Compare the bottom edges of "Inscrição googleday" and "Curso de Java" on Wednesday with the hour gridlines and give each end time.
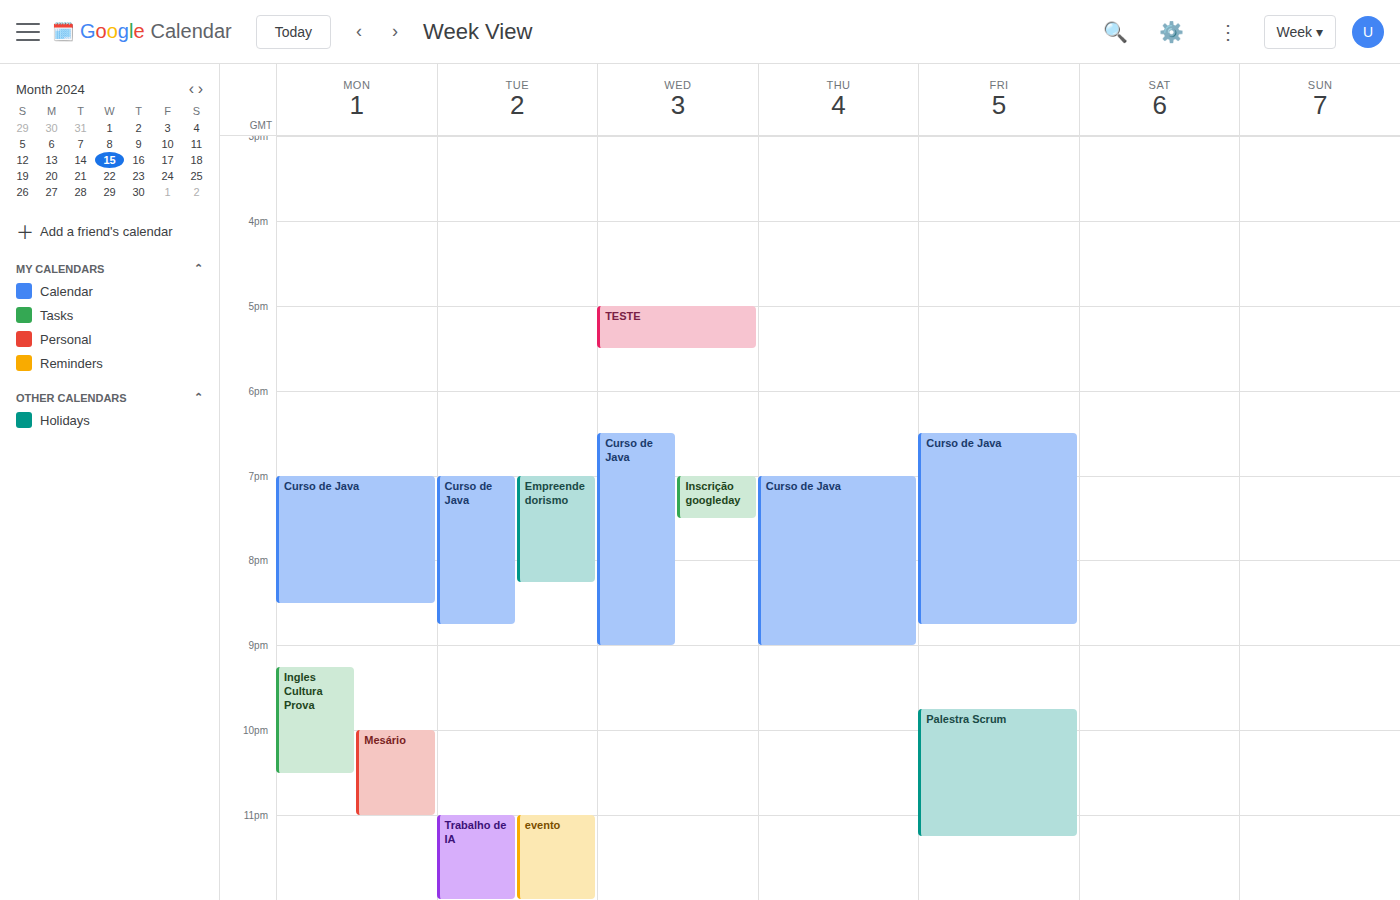
"Inscrição googleday": 7:30 PM, halfway between the 7 PM and 8 PM lines. "Curso de Java": 9:00 PM, exactly on the 9 PM line.